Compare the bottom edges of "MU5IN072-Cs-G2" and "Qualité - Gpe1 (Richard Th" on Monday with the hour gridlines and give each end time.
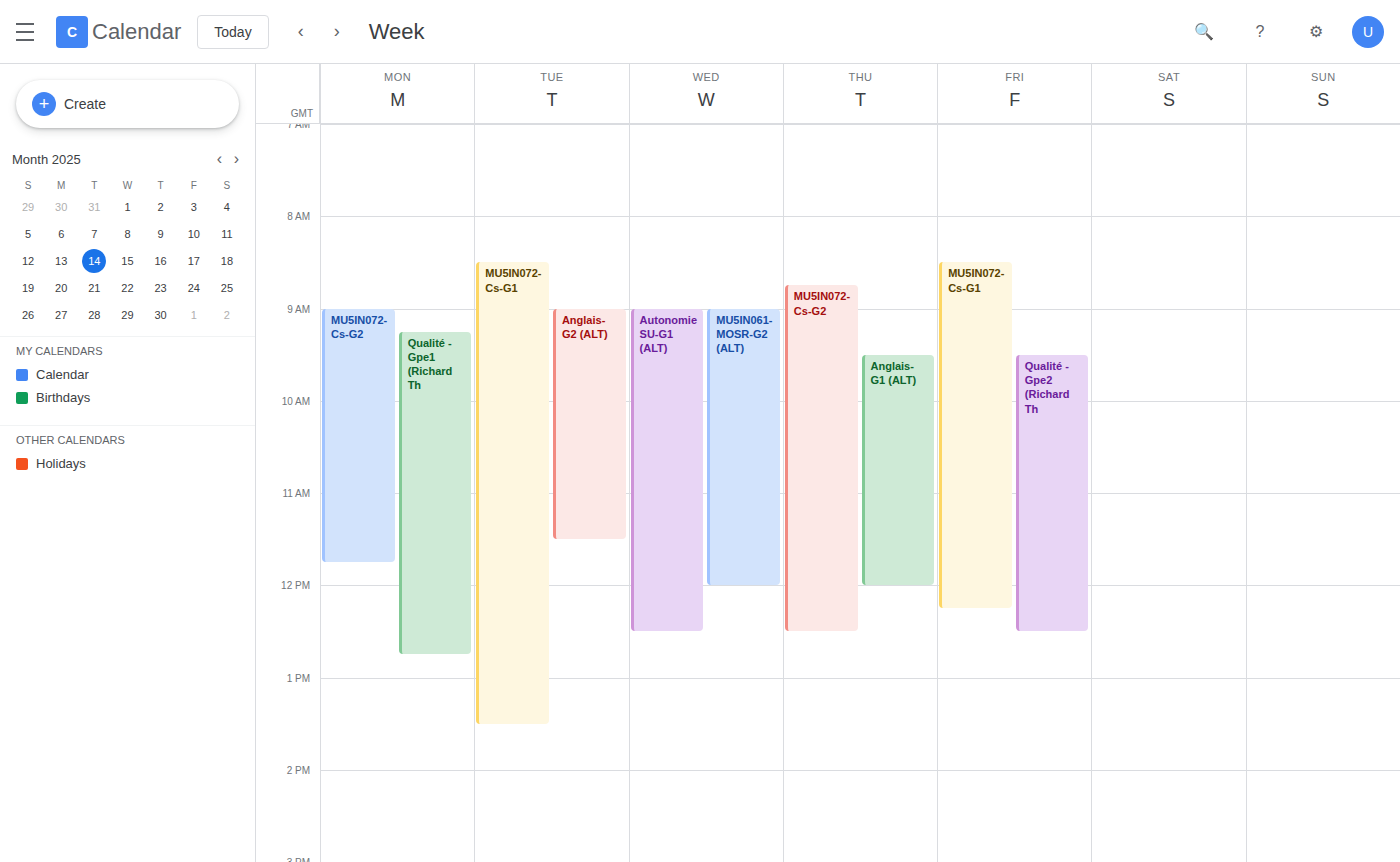
"MU5IN072-Cs-G2": 11:45, neither: three quarters of the way from the 11:00 line to the 12:00 line. "Qualité - Gpe1 (Richard Th": 12:45, neither: three quarters of the way from the 12:00 line to the 13:00 line.